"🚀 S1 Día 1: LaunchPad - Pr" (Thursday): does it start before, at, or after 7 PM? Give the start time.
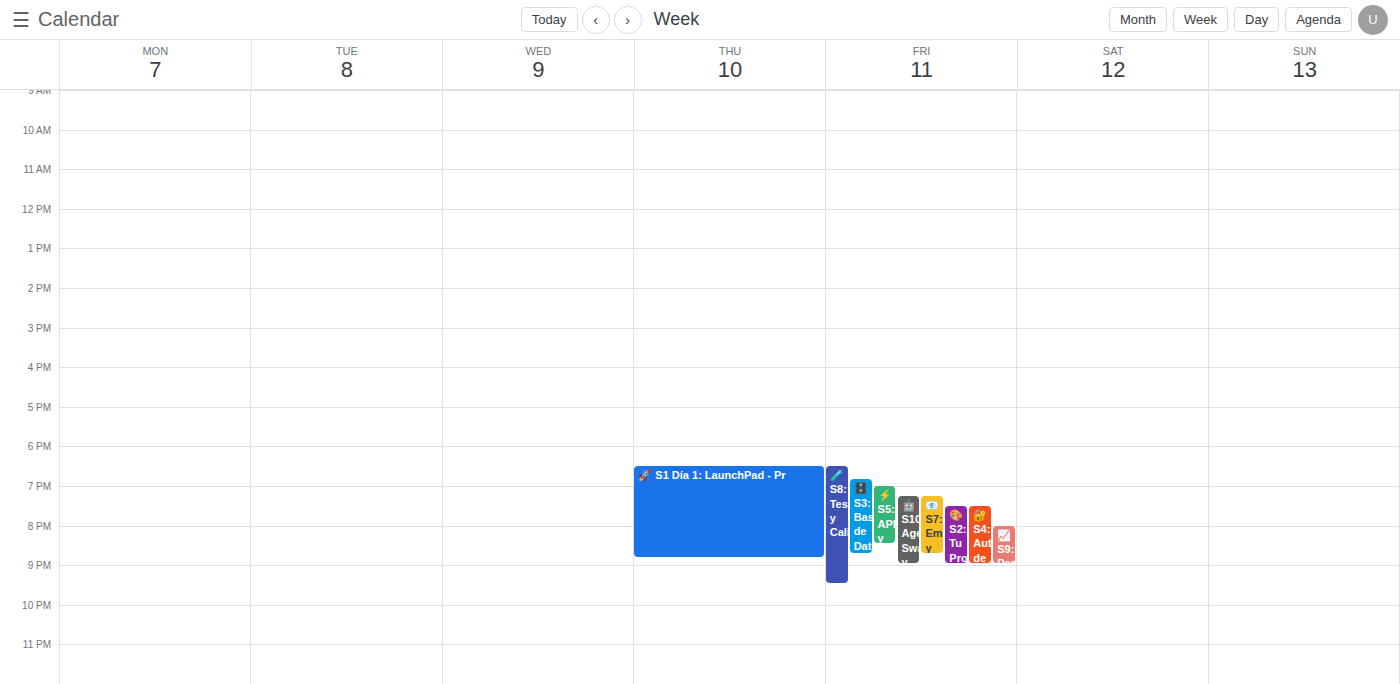
6:30 PM -- before 7 PM, 30 minutes above the 7 PM line.